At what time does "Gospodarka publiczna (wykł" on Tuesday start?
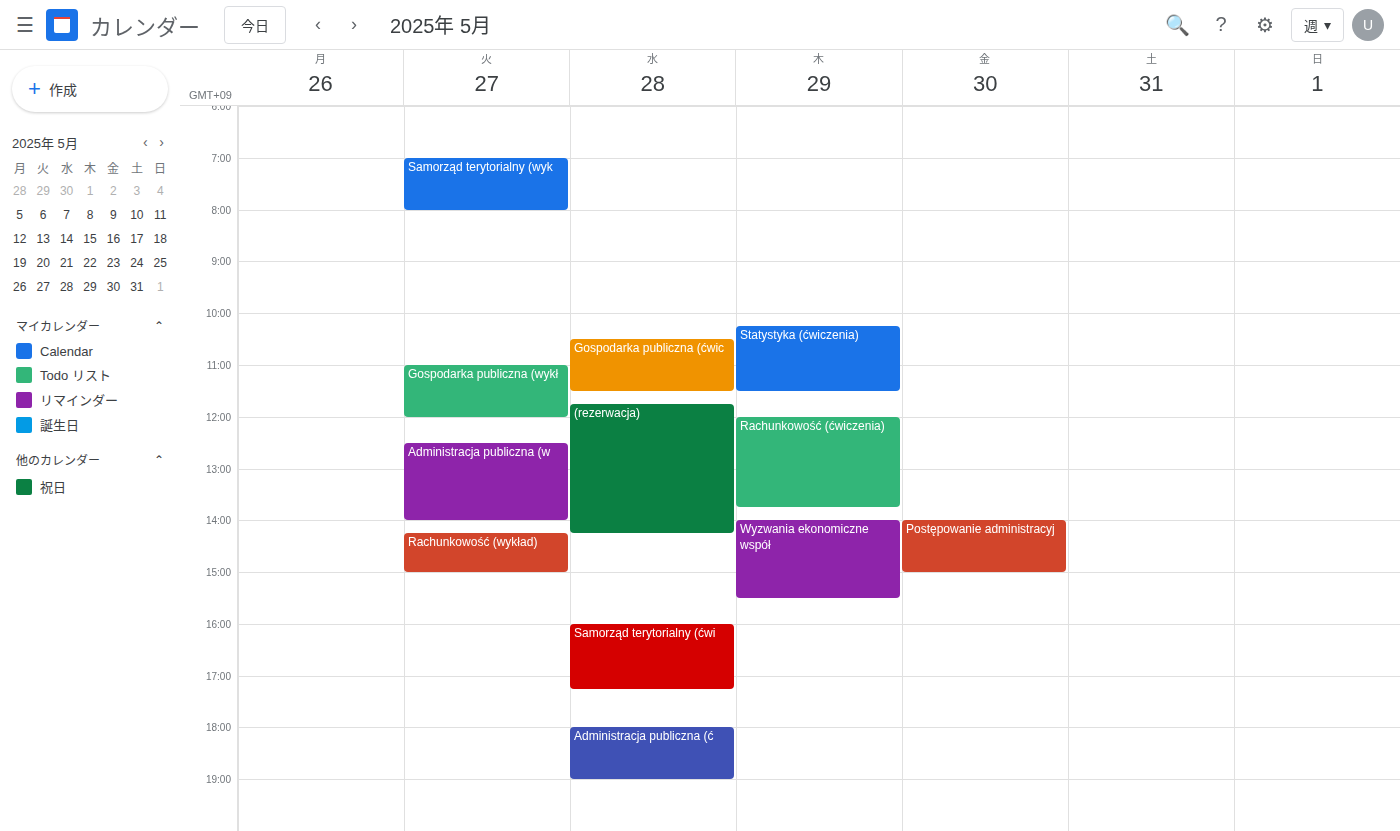
11:00 AM